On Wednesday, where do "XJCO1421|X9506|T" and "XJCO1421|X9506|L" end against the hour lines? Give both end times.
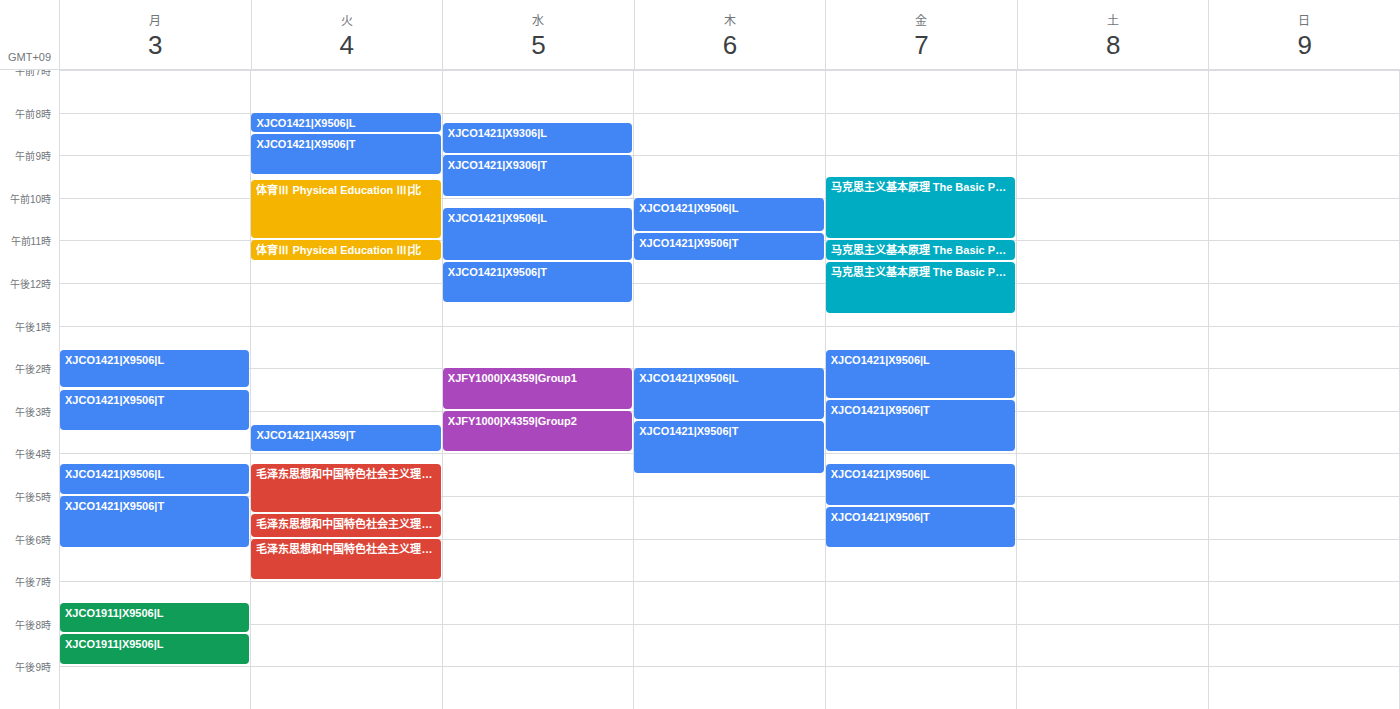
"XJCO1421|X9506|T": 12:30 PM, halfway between the 12 PM and 1 PM lines. "XJCO1421|X9506|L": 11:30 AM, halfway between the 11 AM and 12 PM lines.